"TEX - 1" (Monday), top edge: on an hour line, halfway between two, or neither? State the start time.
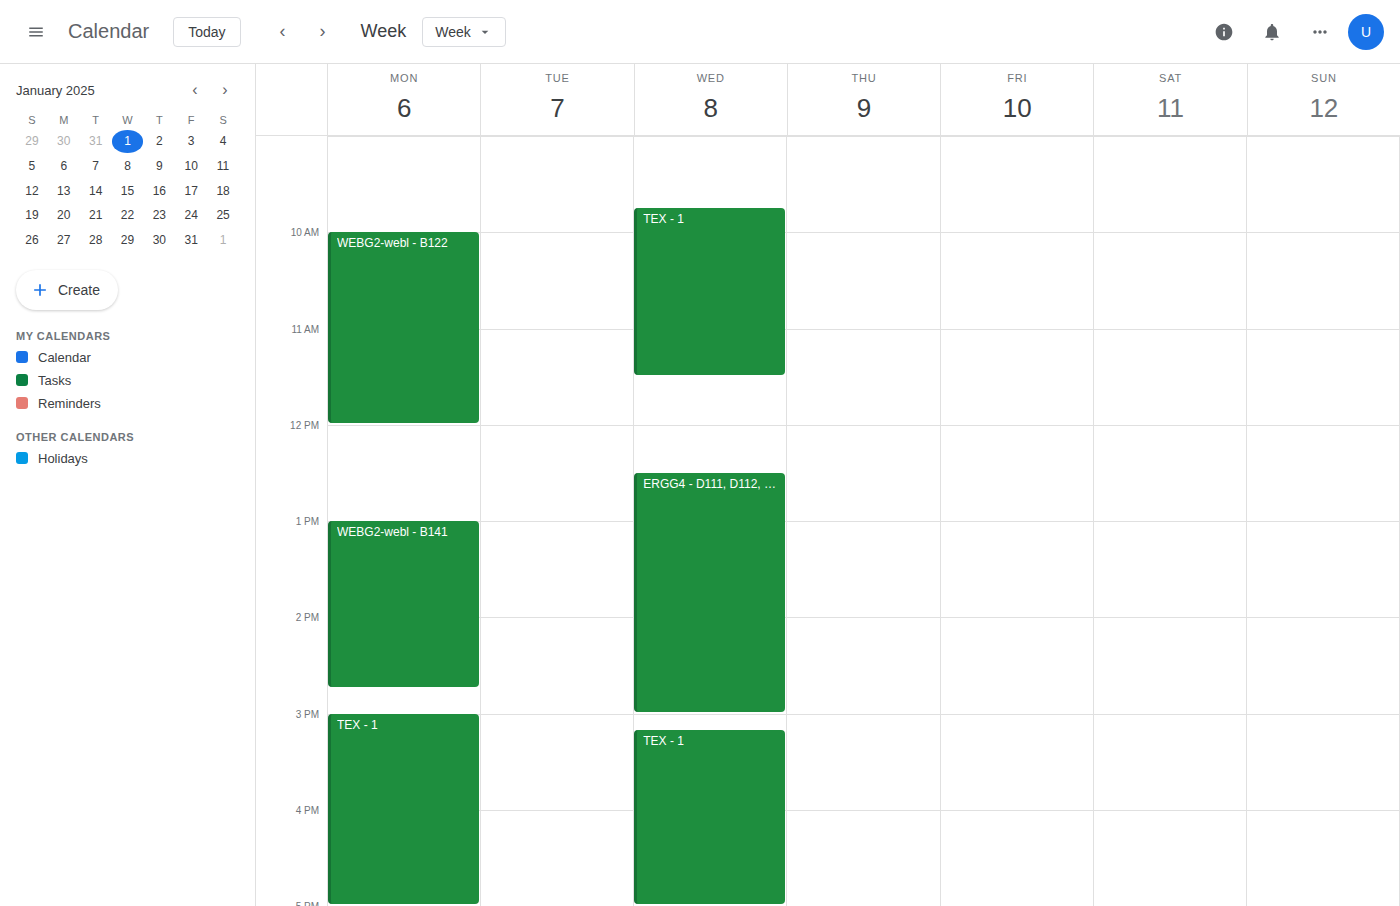
3:00 PM -- exactly on the 3 PM line.